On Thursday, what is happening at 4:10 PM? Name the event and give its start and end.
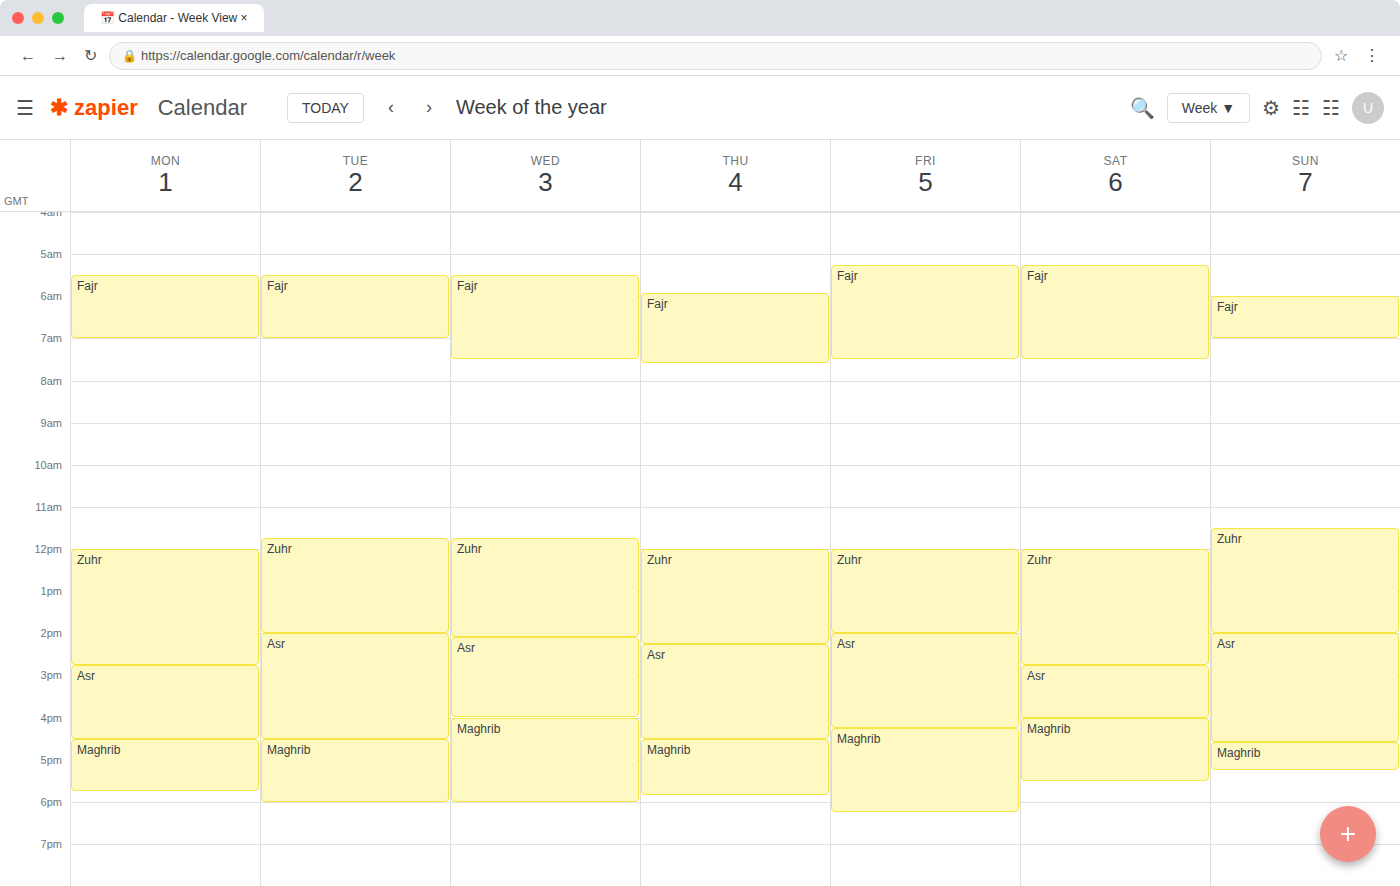
"Asr", 2:15 PM to 4:30 PM